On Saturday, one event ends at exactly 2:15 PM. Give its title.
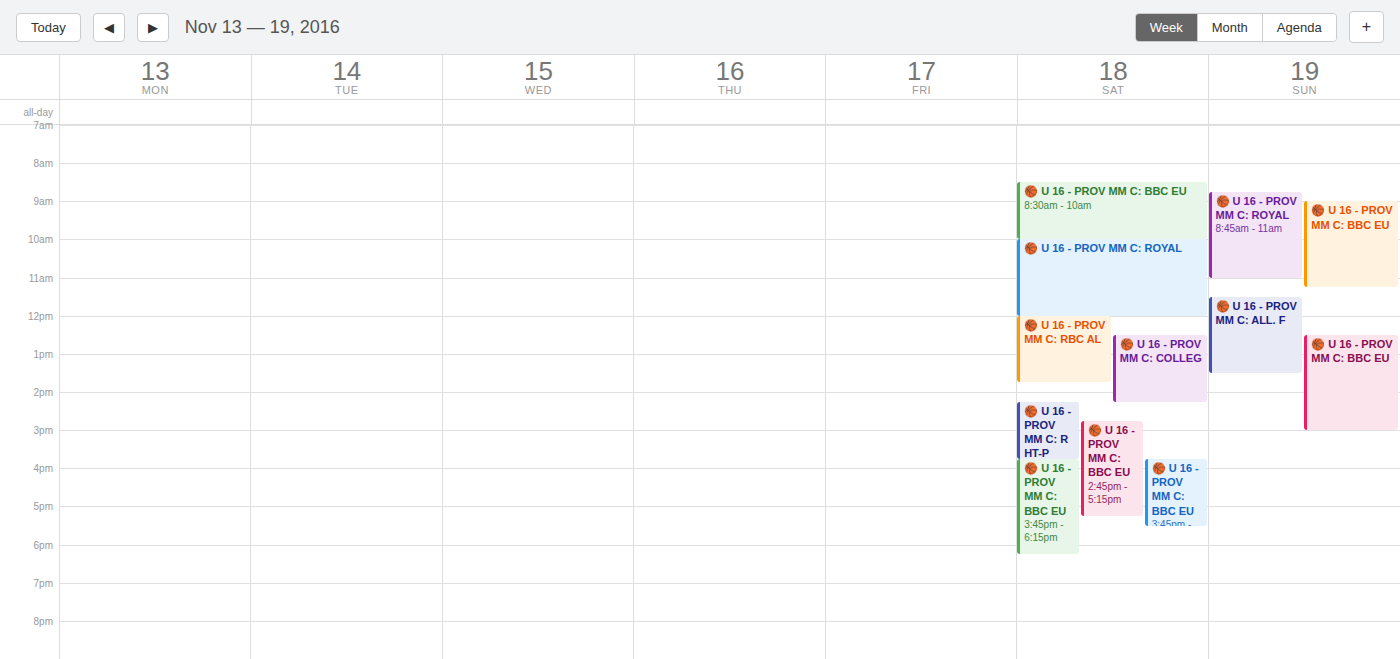
"🏀 U 16 - PROV MM C: COLLEG"